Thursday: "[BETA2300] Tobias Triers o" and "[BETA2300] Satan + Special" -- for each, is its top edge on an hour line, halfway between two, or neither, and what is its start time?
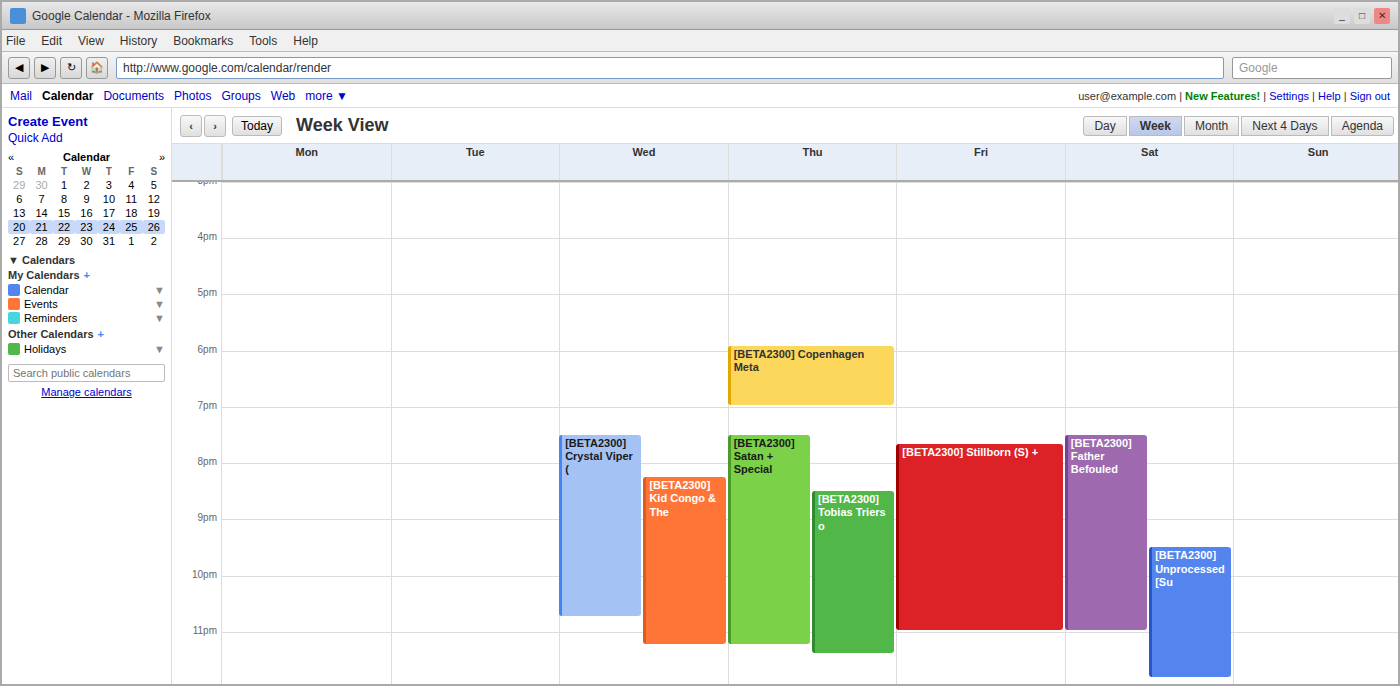
"[BETA2300] Tobias Triers o": 8:30 PM, halfway between the 8 PM and 9 PM lines. "[BETA2300] Satan + Special": 7:30 PM, halfway between the 7 PM and 8 PM lines.